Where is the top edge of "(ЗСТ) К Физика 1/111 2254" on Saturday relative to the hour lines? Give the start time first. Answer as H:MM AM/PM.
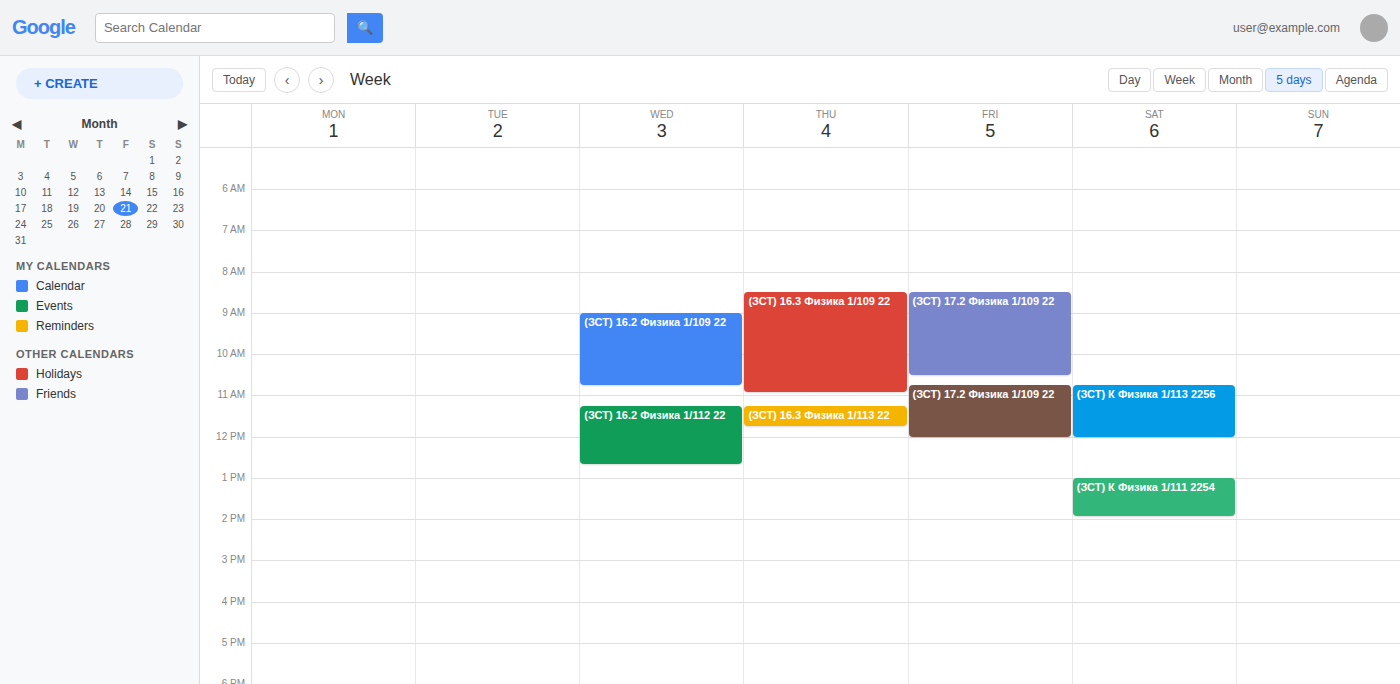
1:00 PM -- exactly on the 1 PM line.